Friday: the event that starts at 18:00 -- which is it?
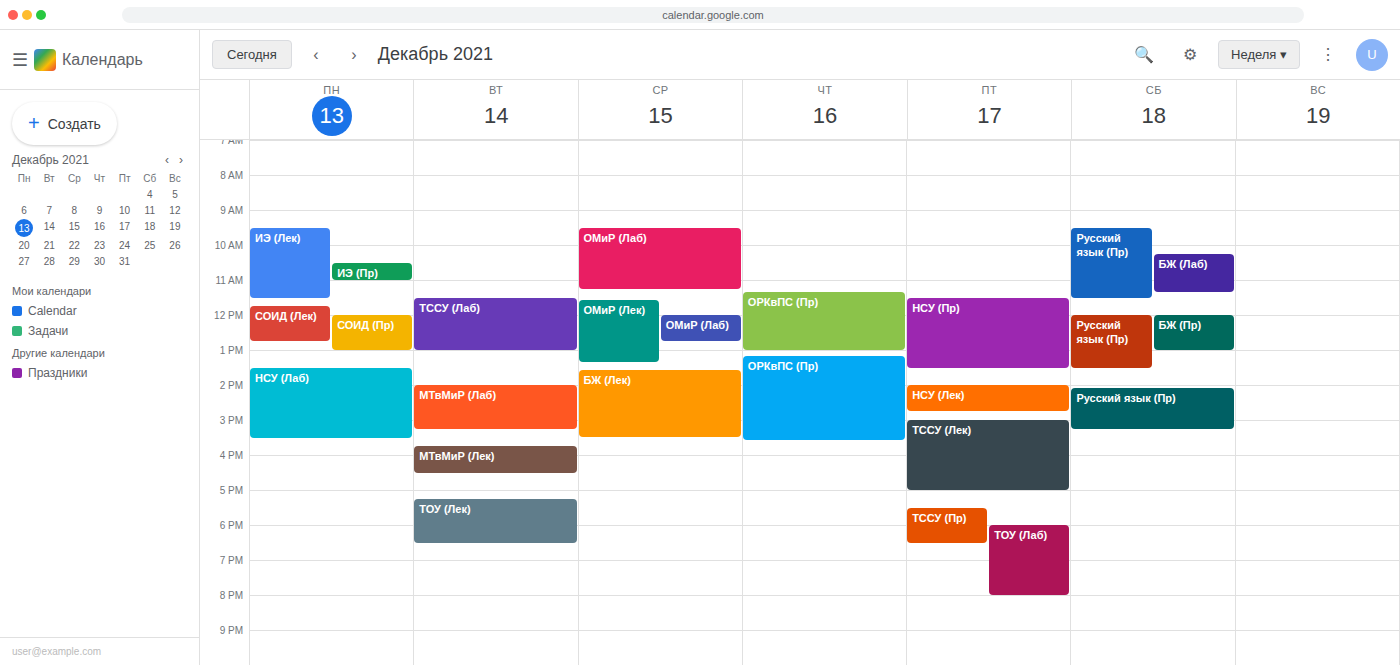
"ТОУ (Лаб)"